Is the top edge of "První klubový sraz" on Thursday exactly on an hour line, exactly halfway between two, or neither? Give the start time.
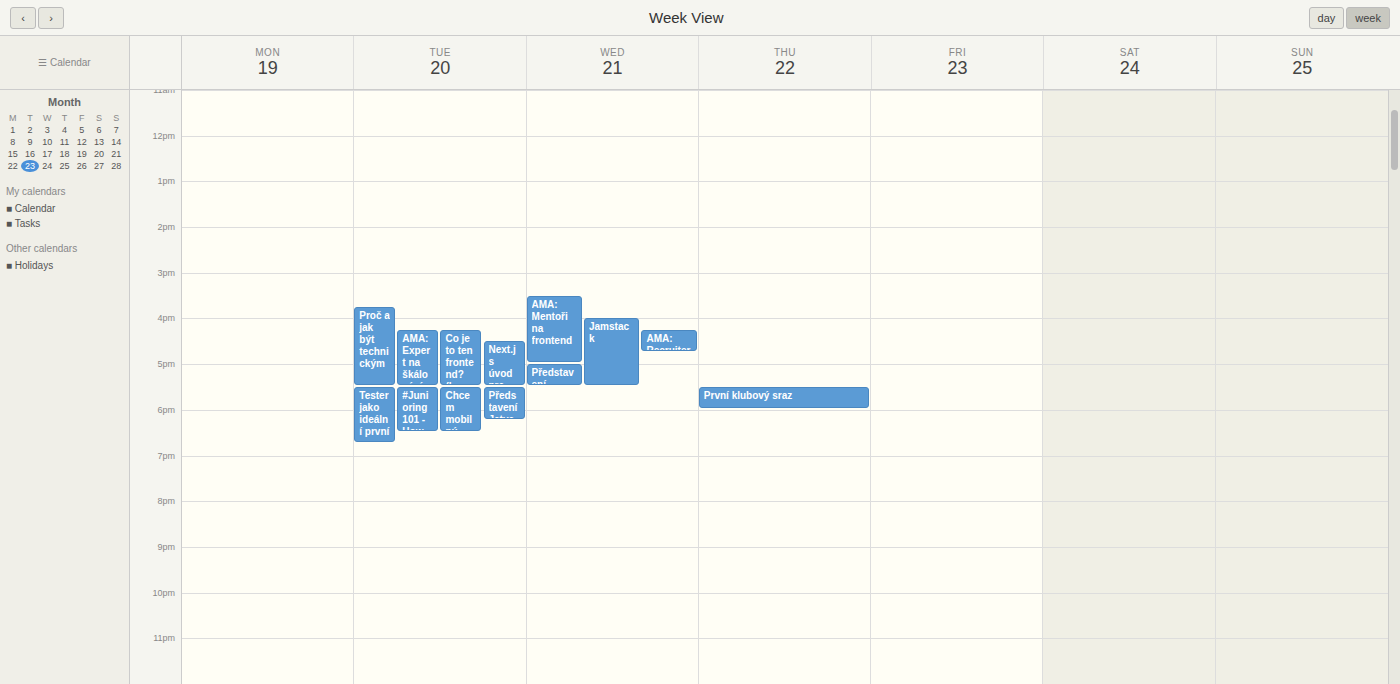
5:30 PM -- halfway between the 5 PM and 6 PM lines.